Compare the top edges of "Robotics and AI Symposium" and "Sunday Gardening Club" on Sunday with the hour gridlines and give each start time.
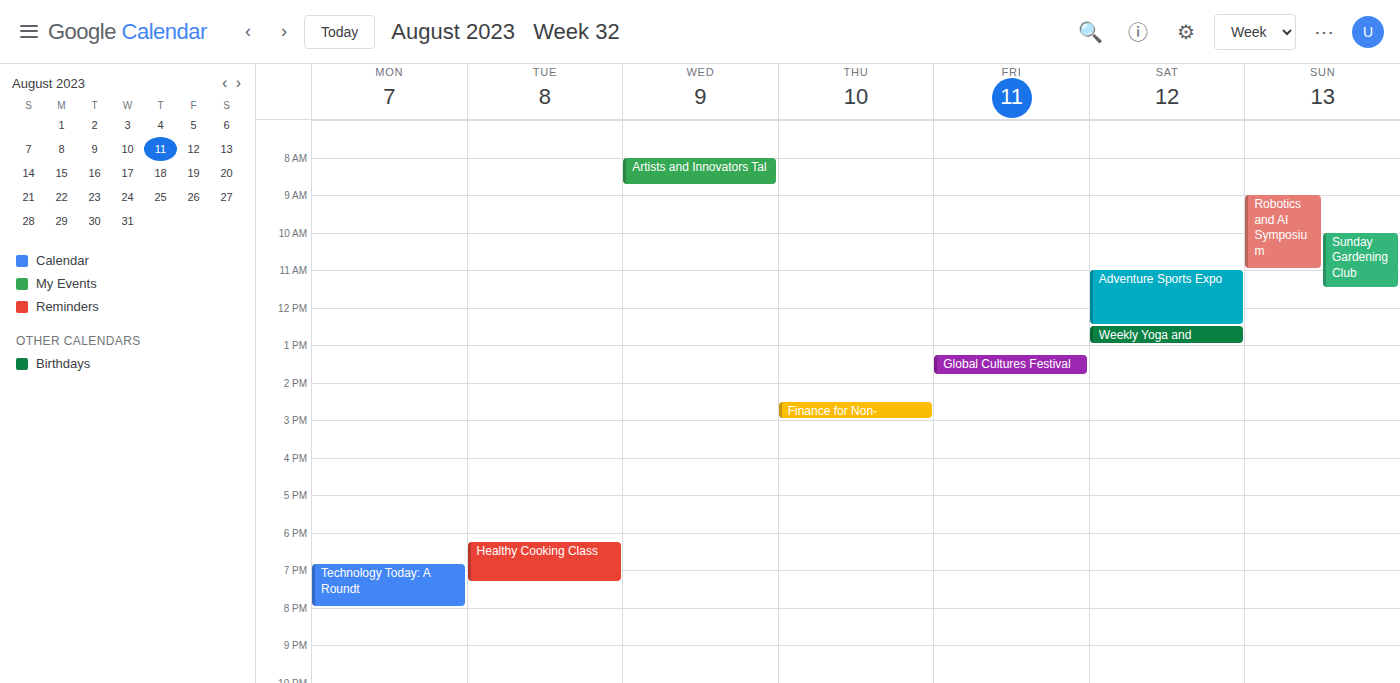
"Robotics and AI Symposium": 9:00 AM, exactly on the 9 AM line. "Sunday Gardening Club": 10:00 AM, exactly on the 10 AM line.